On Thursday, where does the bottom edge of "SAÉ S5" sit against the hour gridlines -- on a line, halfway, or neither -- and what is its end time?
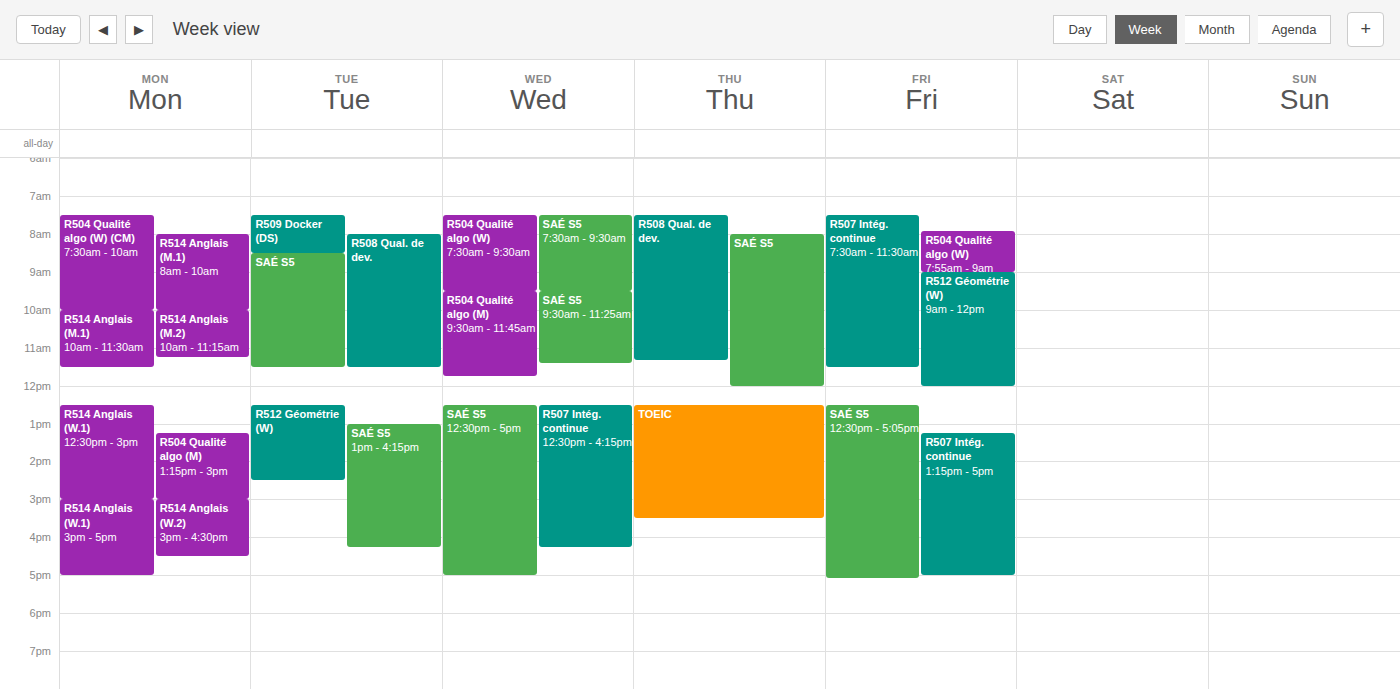
12:00 PM -- exactly on the 12 PM line.